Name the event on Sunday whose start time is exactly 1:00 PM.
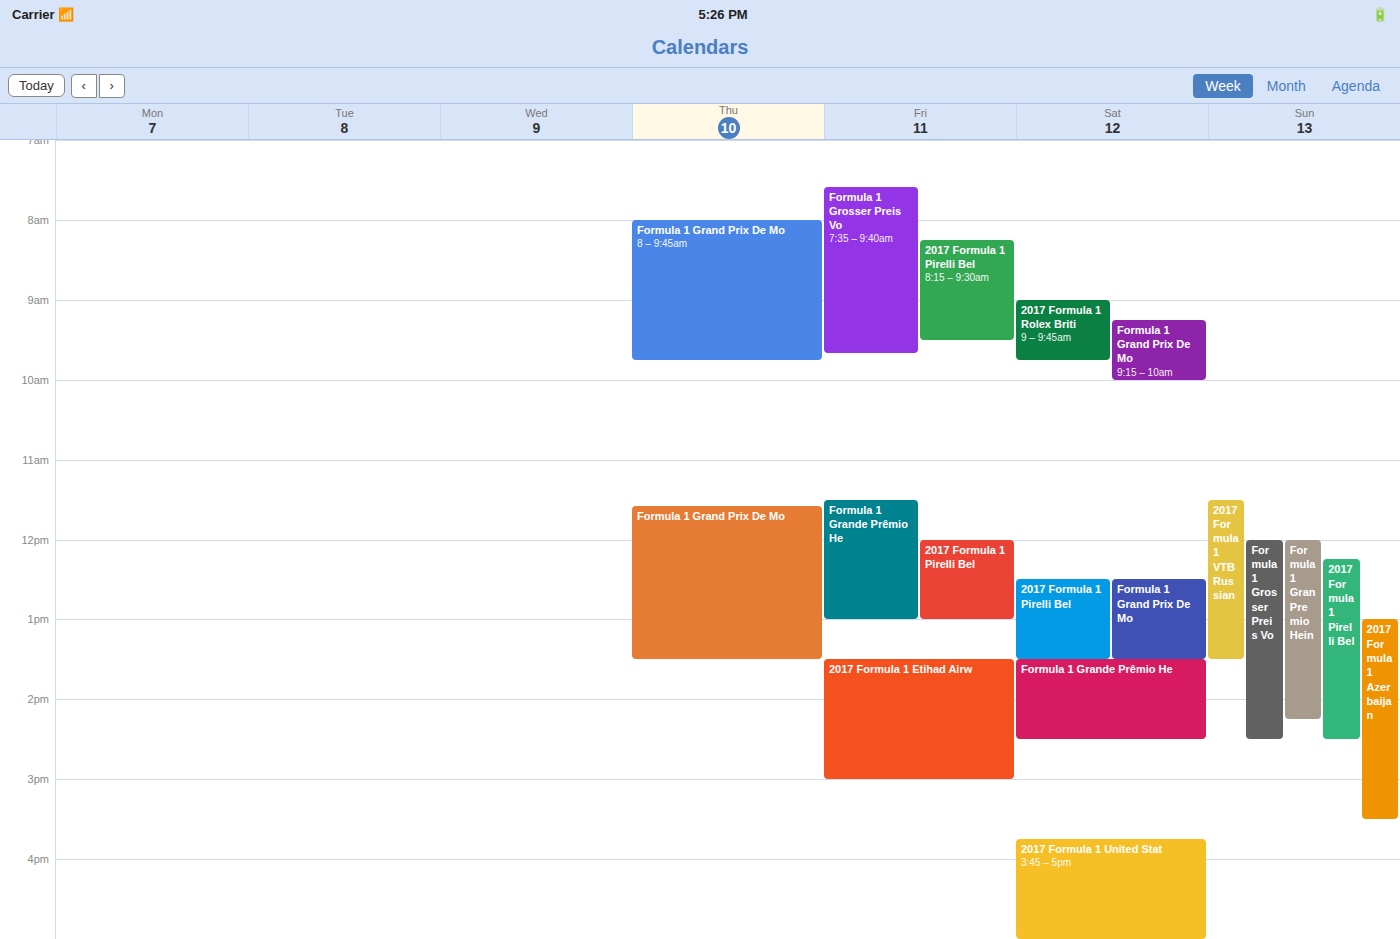
"2017 Formula 1 Azerbaijan"